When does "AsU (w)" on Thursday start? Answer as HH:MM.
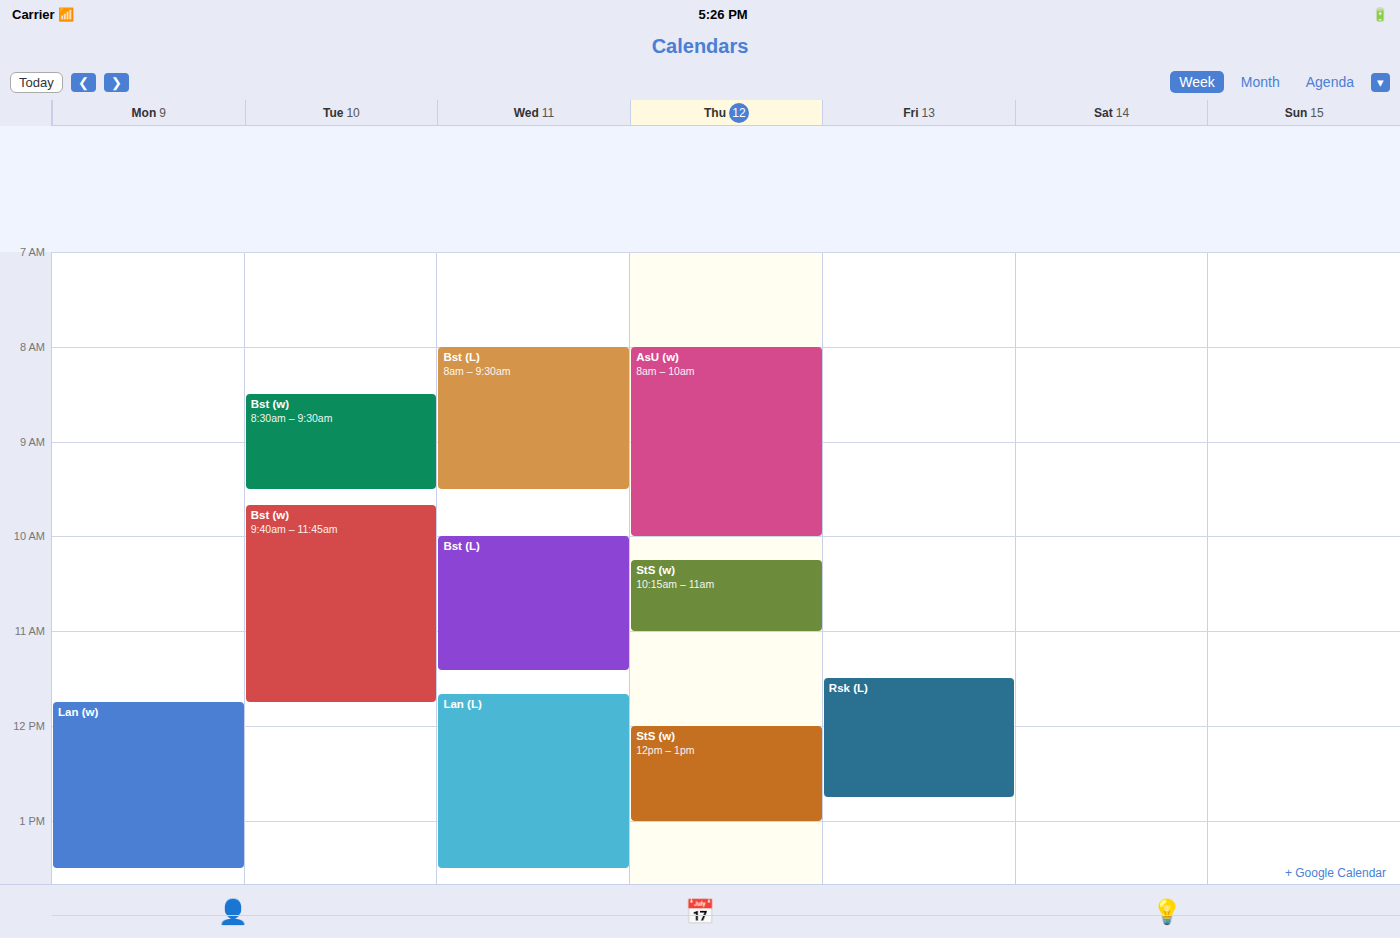
08:00